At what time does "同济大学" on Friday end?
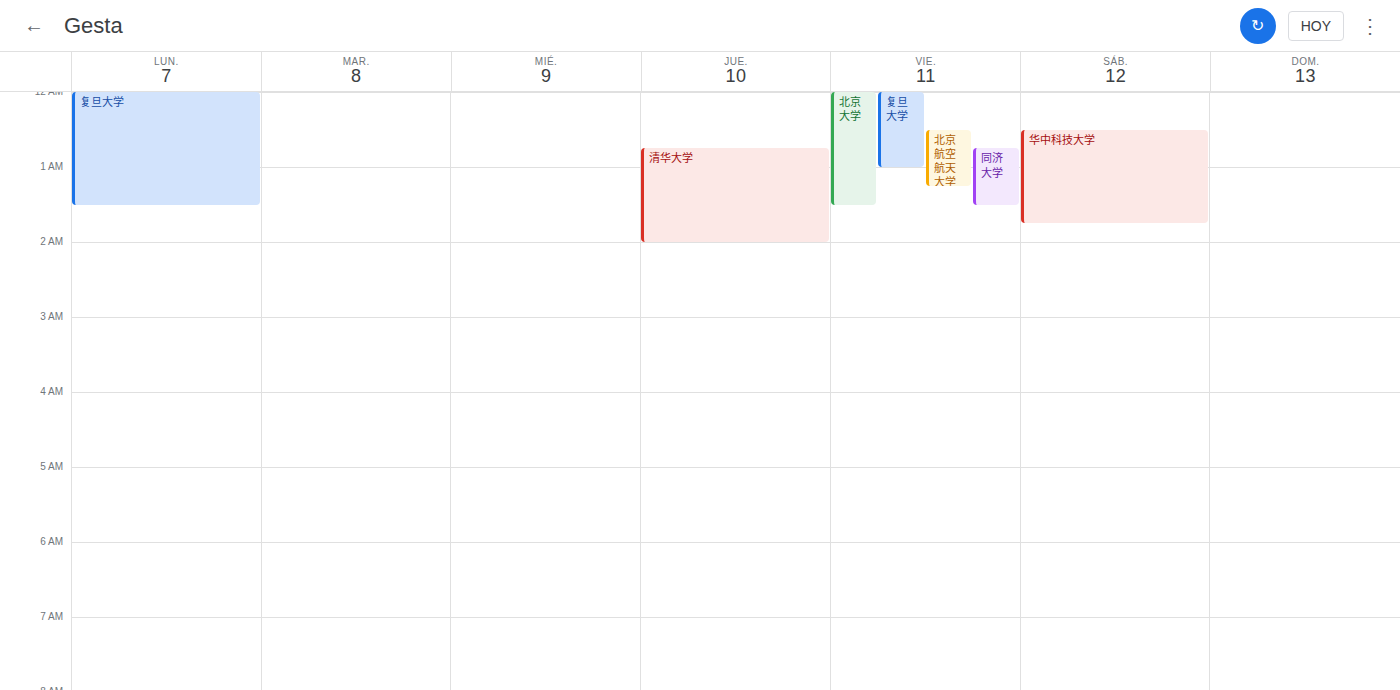
1:30 AM